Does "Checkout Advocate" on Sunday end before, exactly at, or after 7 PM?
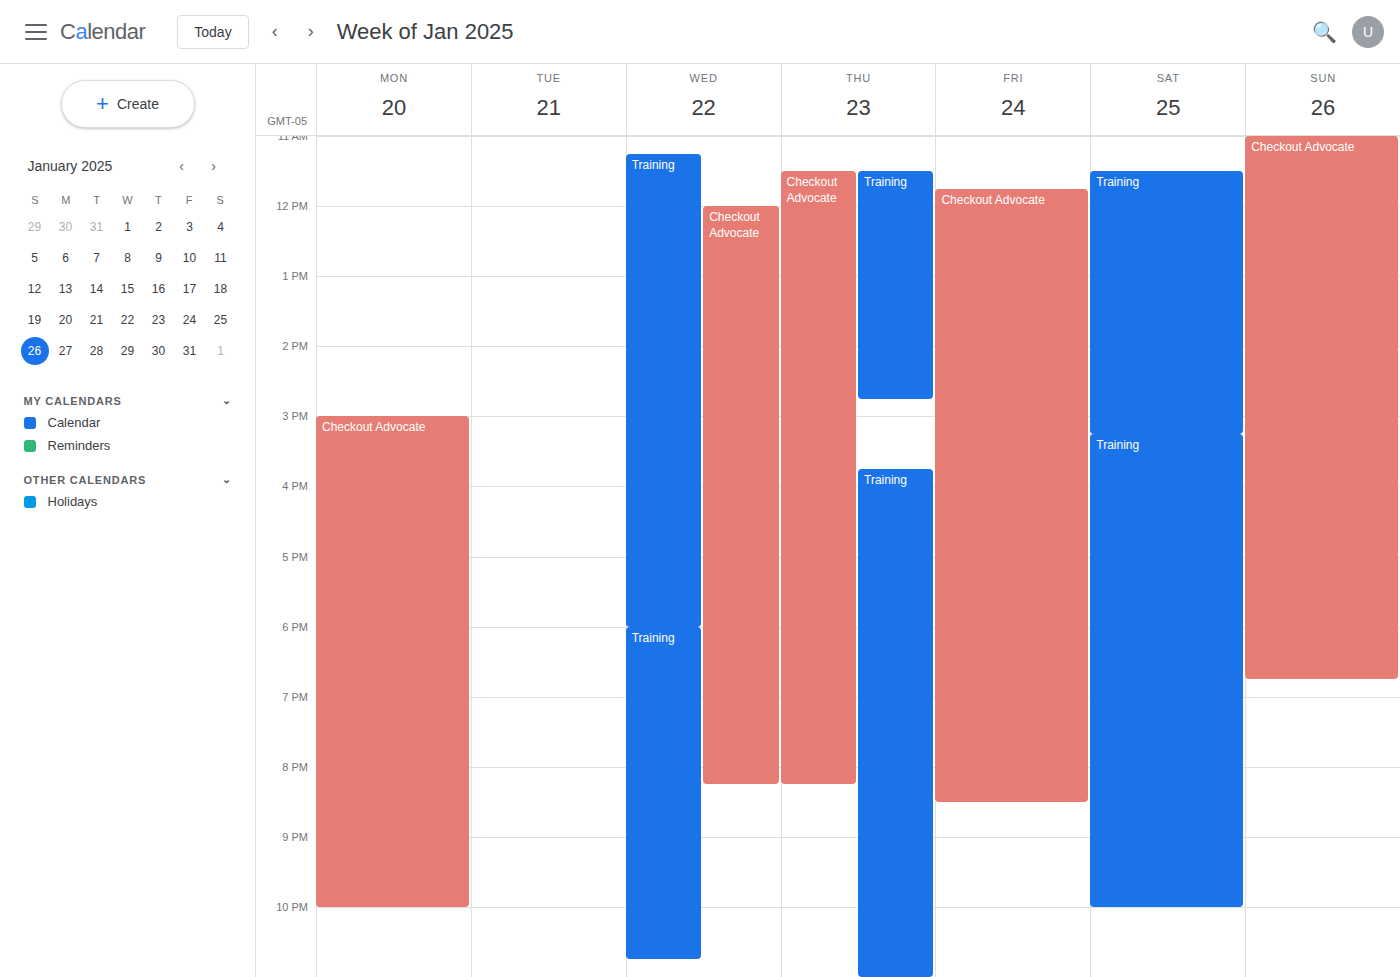
6:45 PM -- before 7 PM, 15 minutes above the 7 PM line.